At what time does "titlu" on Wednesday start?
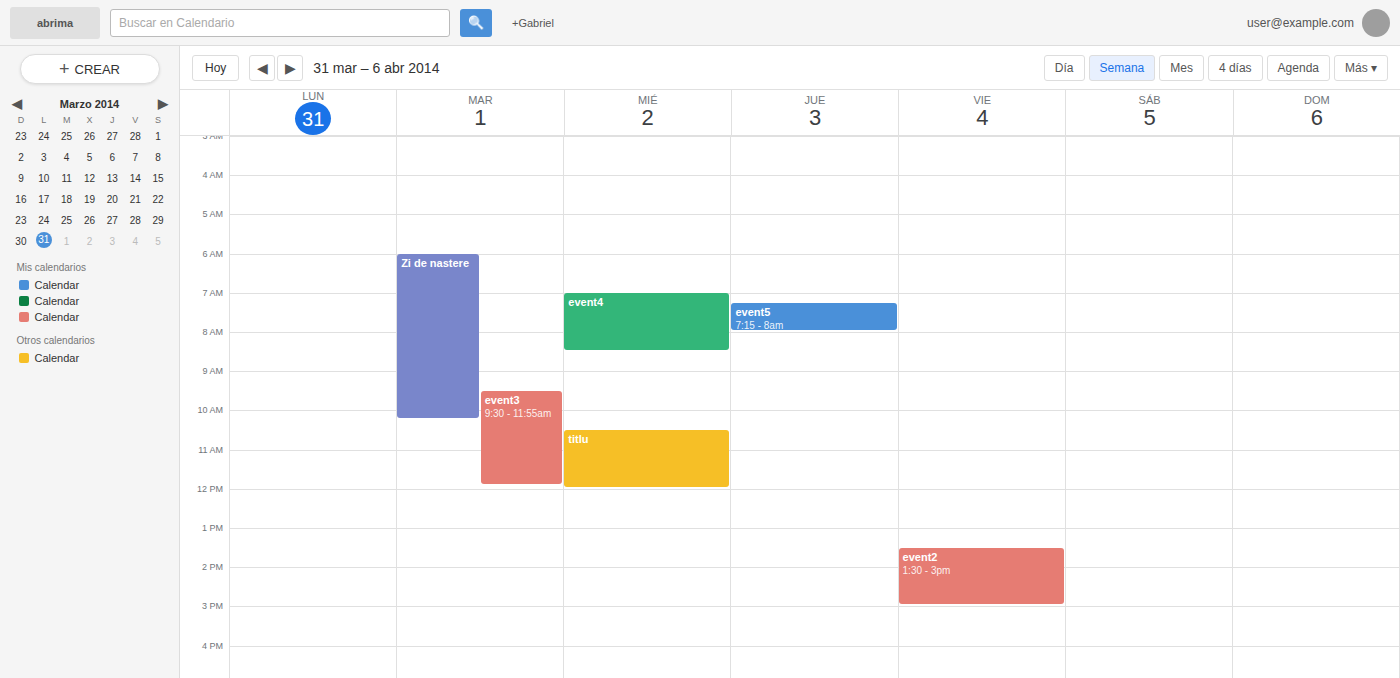
10:30 AM